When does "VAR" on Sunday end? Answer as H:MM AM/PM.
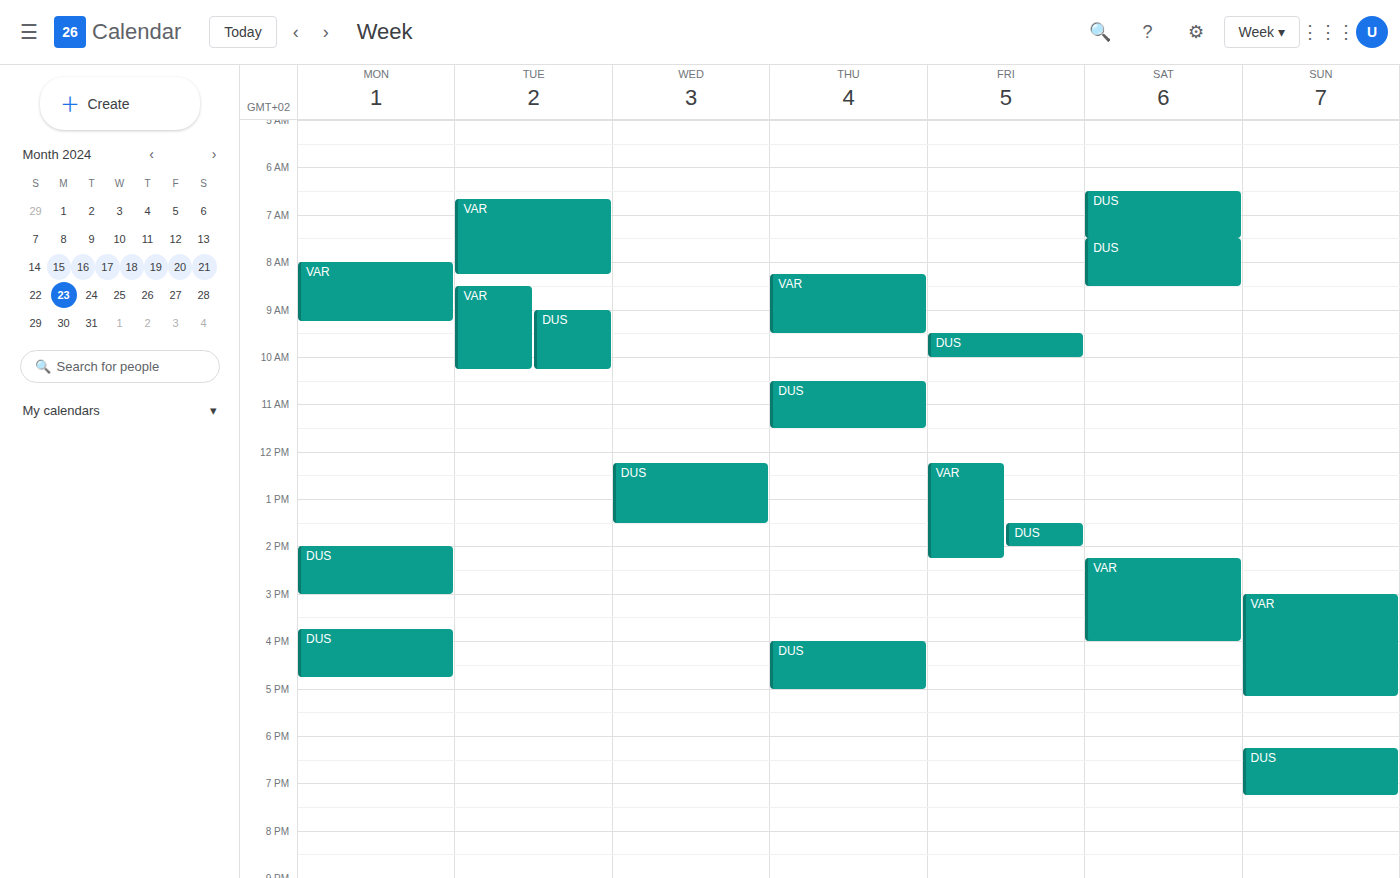
5:10 PM